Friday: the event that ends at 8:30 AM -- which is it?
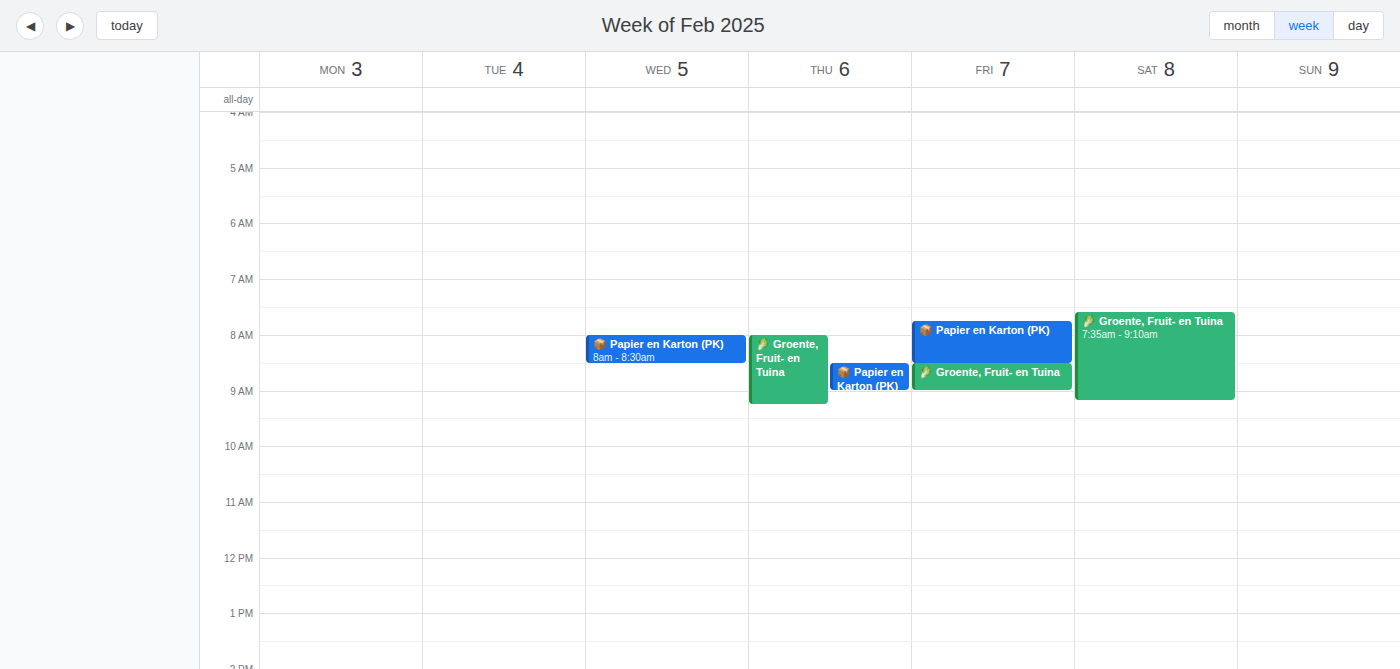
"📦 Papier en Karton (PK)"